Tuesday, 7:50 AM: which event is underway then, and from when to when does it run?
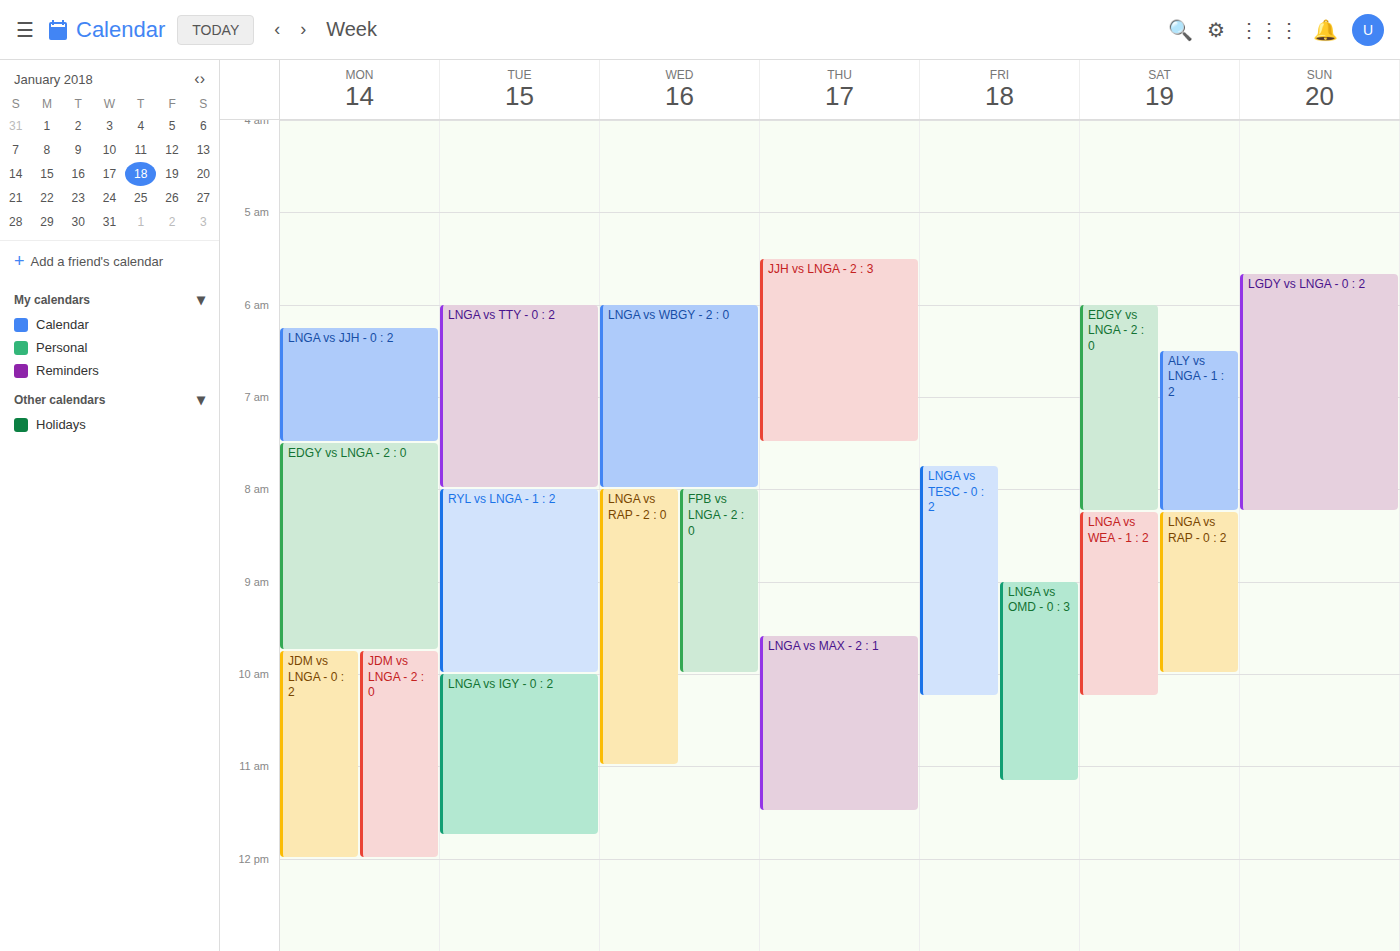
"LNGA vs TTY - 0 : 2", 6:00 AM to 8:00 AM